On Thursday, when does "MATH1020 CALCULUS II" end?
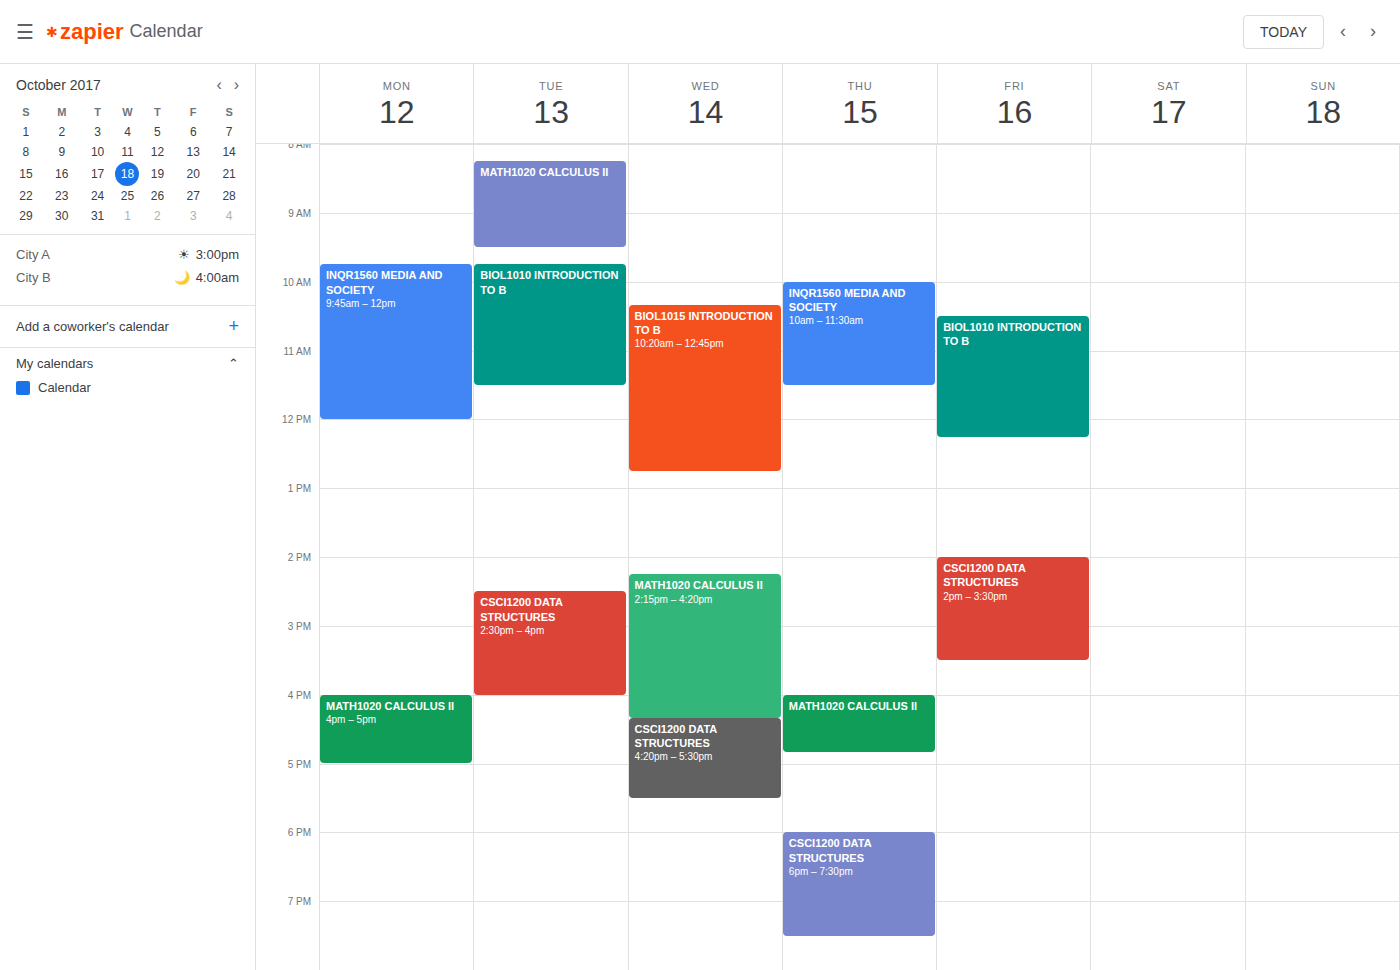
4:50 PM